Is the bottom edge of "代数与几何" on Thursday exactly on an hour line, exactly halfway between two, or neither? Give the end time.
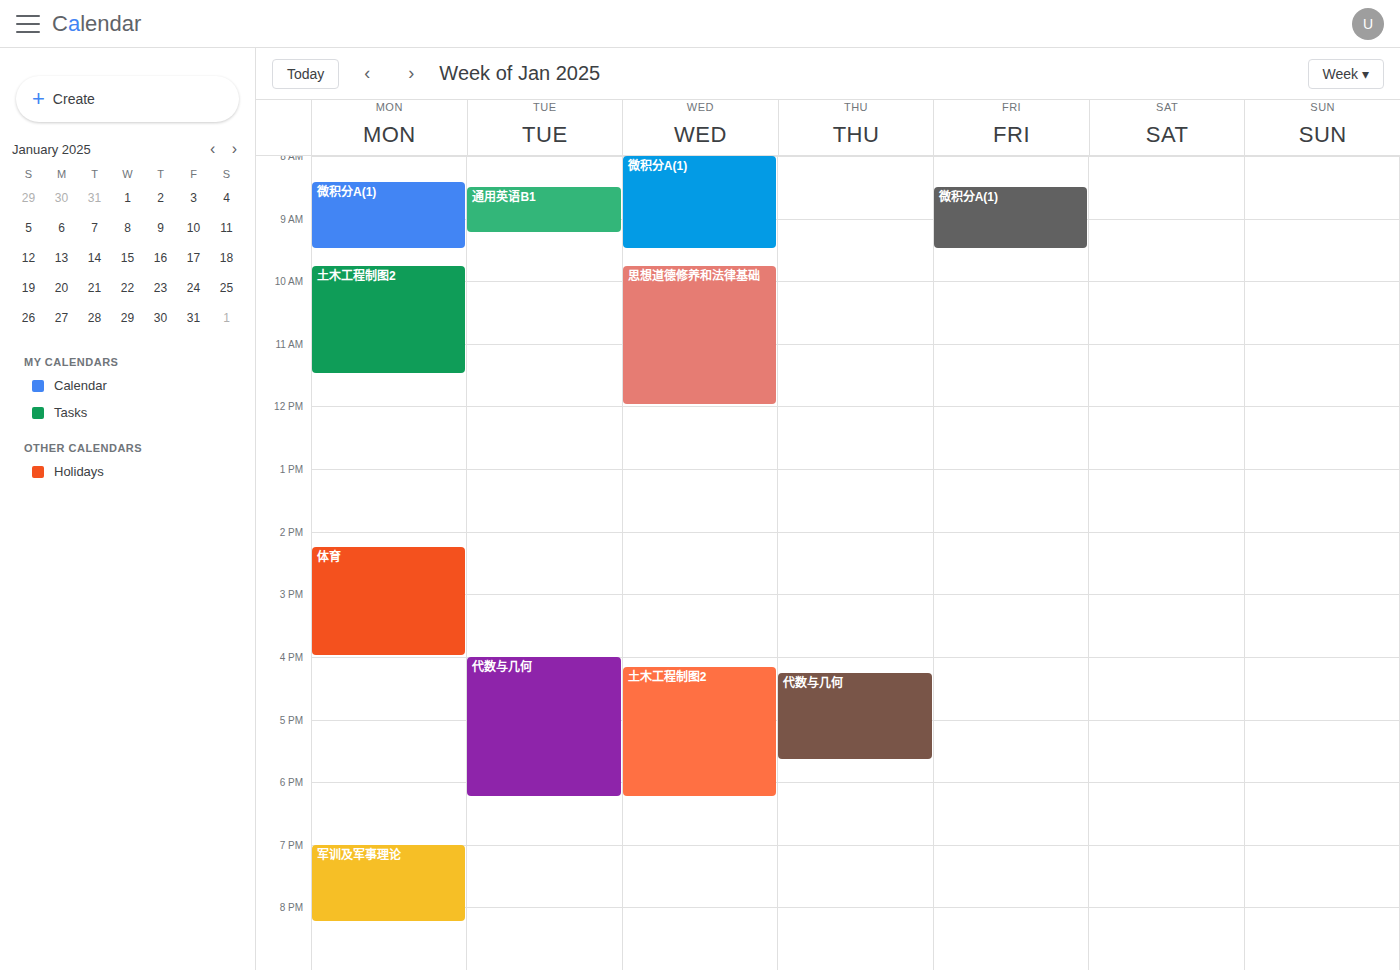
5:40 PM -- neither: 40 minutes below the 5 PM line and 20 minutes above the 6 PM line.